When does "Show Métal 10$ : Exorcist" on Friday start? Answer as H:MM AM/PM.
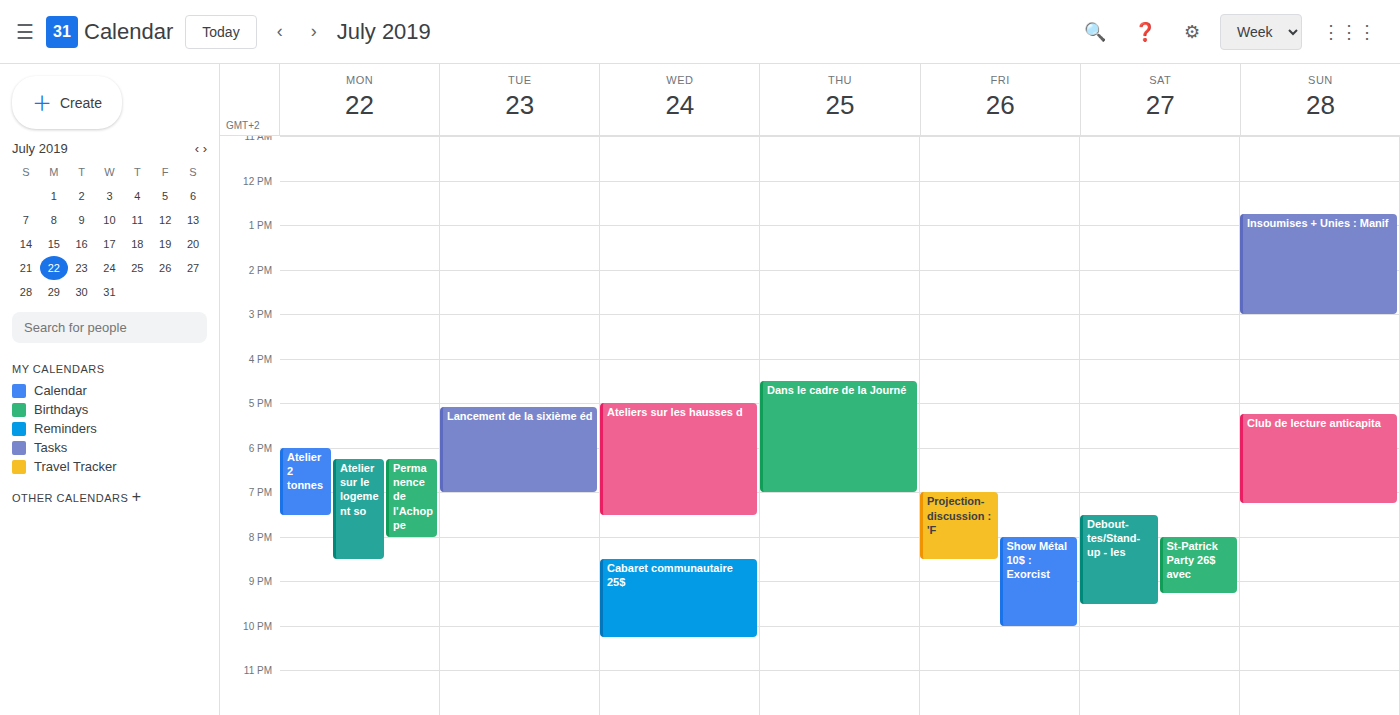
8:00 PM